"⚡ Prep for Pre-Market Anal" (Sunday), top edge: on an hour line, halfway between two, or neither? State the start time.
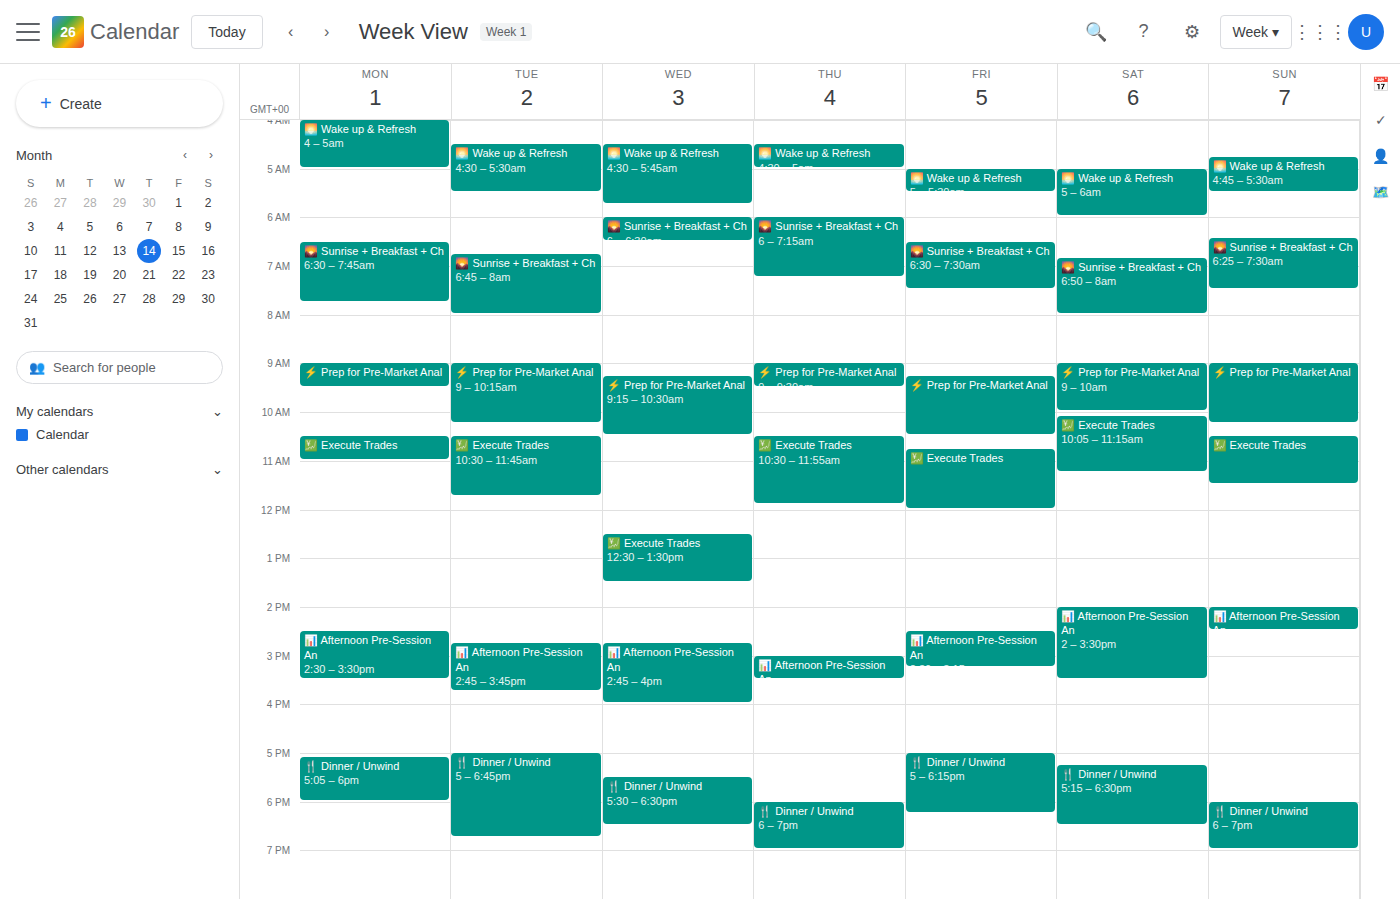
9:00 AM -- exactly on the 9 AM line.